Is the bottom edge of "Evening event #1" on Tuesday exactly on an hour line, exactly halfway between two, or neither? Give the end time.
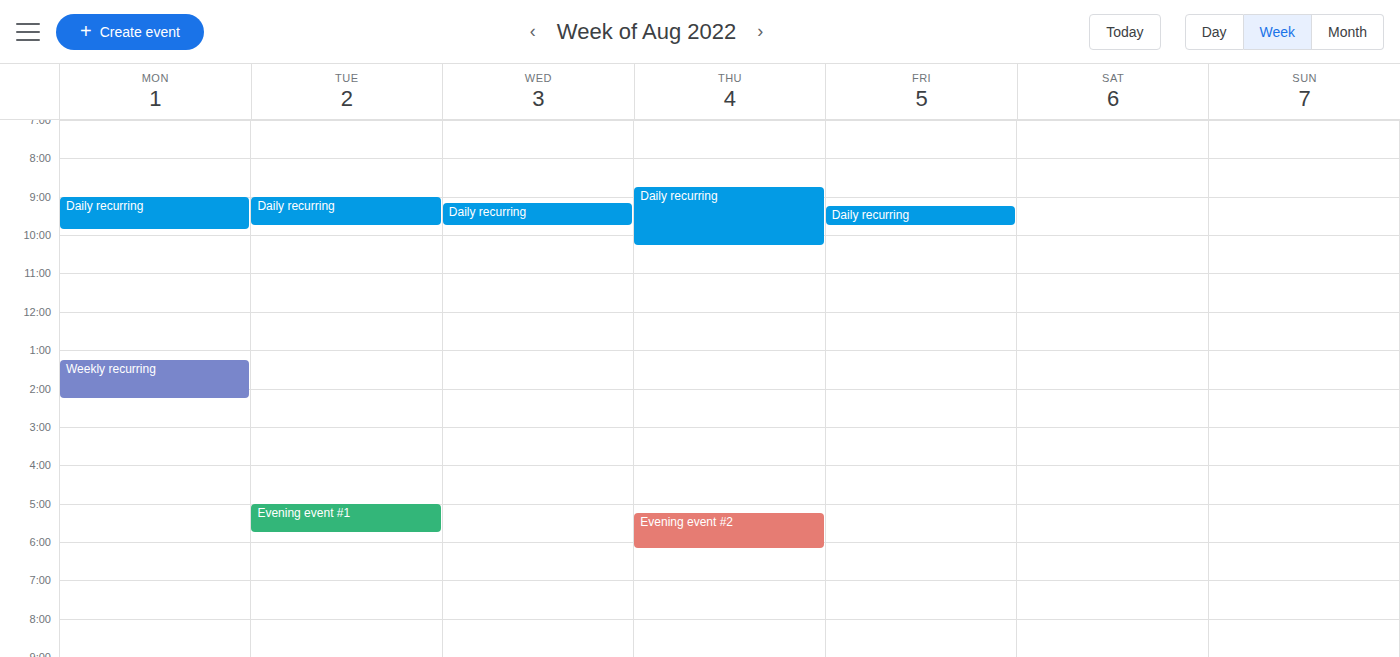
5:45 PM -- neither: three quarters of the way from the 5 PM line to the 6 PM line.